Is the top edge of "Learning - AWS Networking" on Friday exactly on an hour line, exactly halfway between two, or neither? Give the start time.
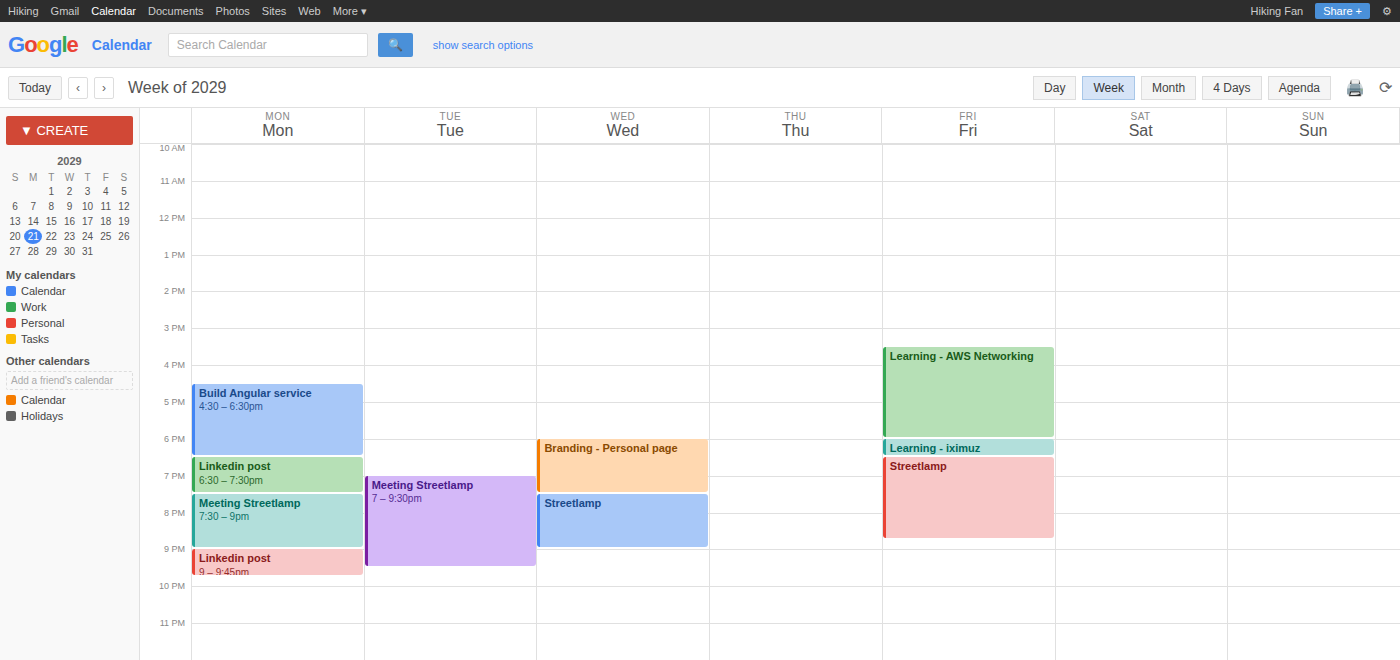
15:30 -- halfway between the 15:00 and 16:00 lines.